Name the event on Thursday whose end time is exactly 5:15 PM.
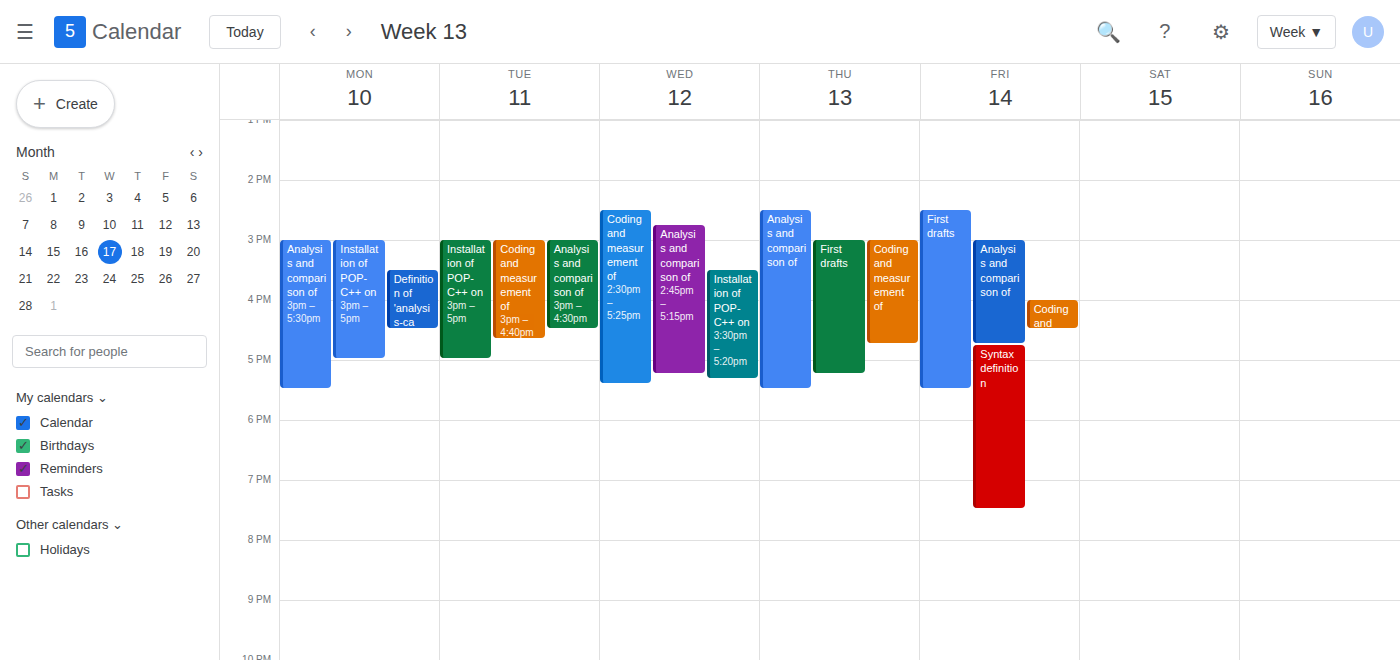
"First drafts"